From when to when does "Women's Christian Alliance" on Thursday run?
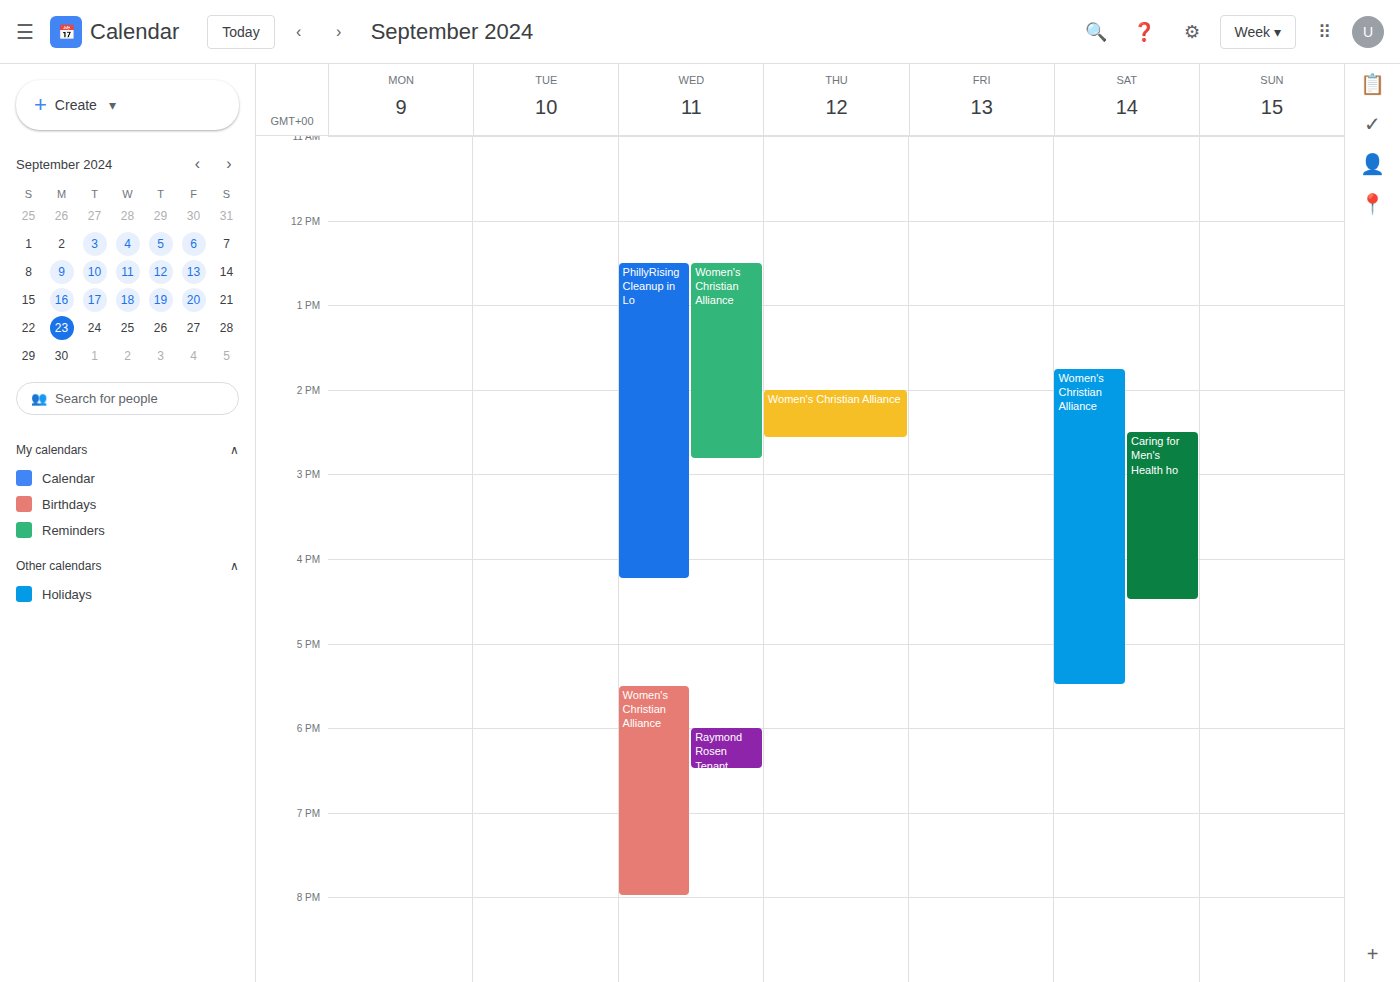
2:00 PM to 2:35 PM